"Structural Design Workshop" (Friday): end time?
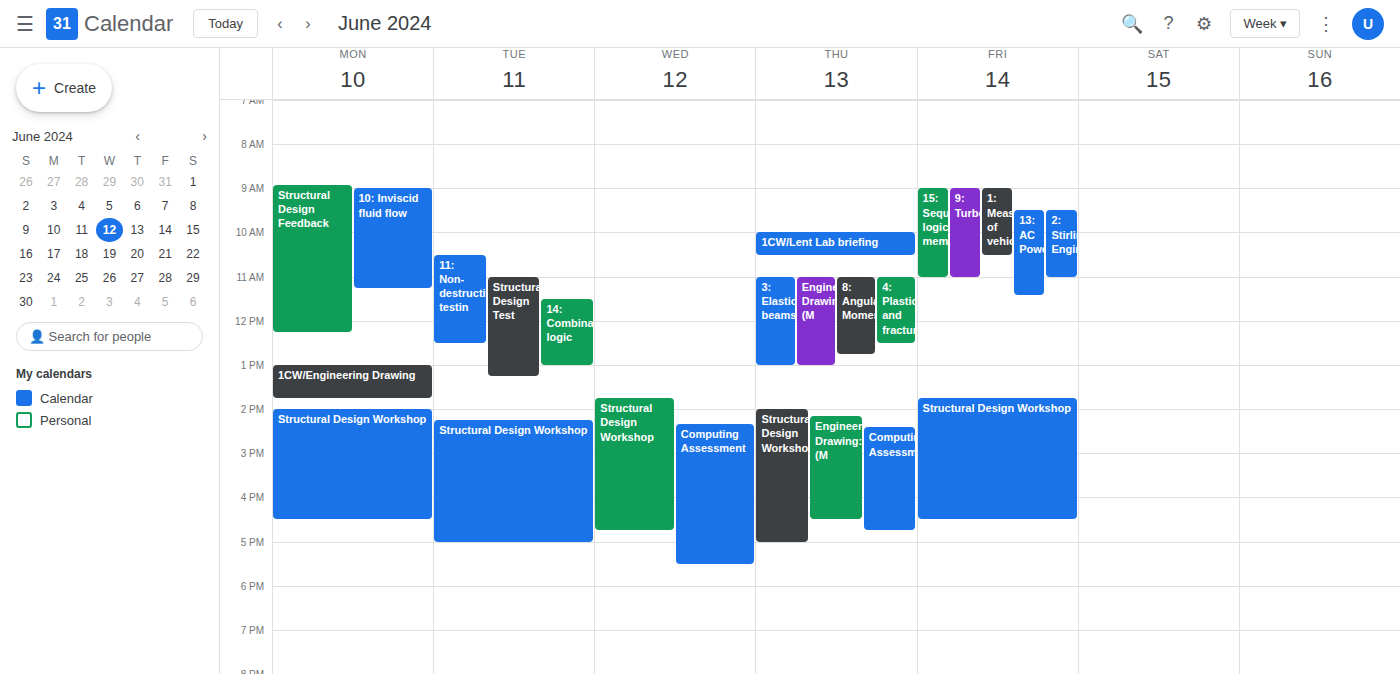
4:30 PM